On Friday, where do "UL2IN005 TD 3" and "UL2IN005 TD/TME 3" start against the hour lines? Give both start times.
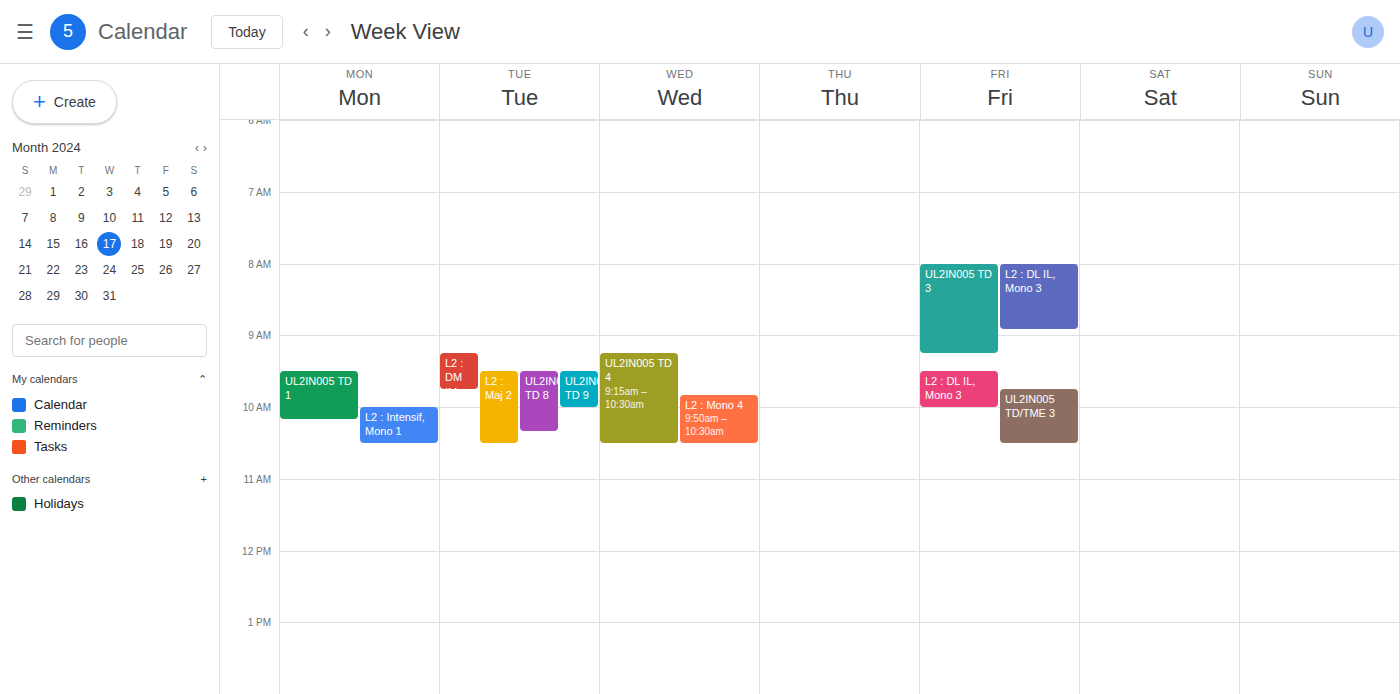
"UL2IN005 TD 3": 8:00 AM, exactly on the 8 AM line. "UL2IN005 TD/TME 3": 9:45 AM, neither: three quarters of the way from the 9 AM line to the 10 AM line.